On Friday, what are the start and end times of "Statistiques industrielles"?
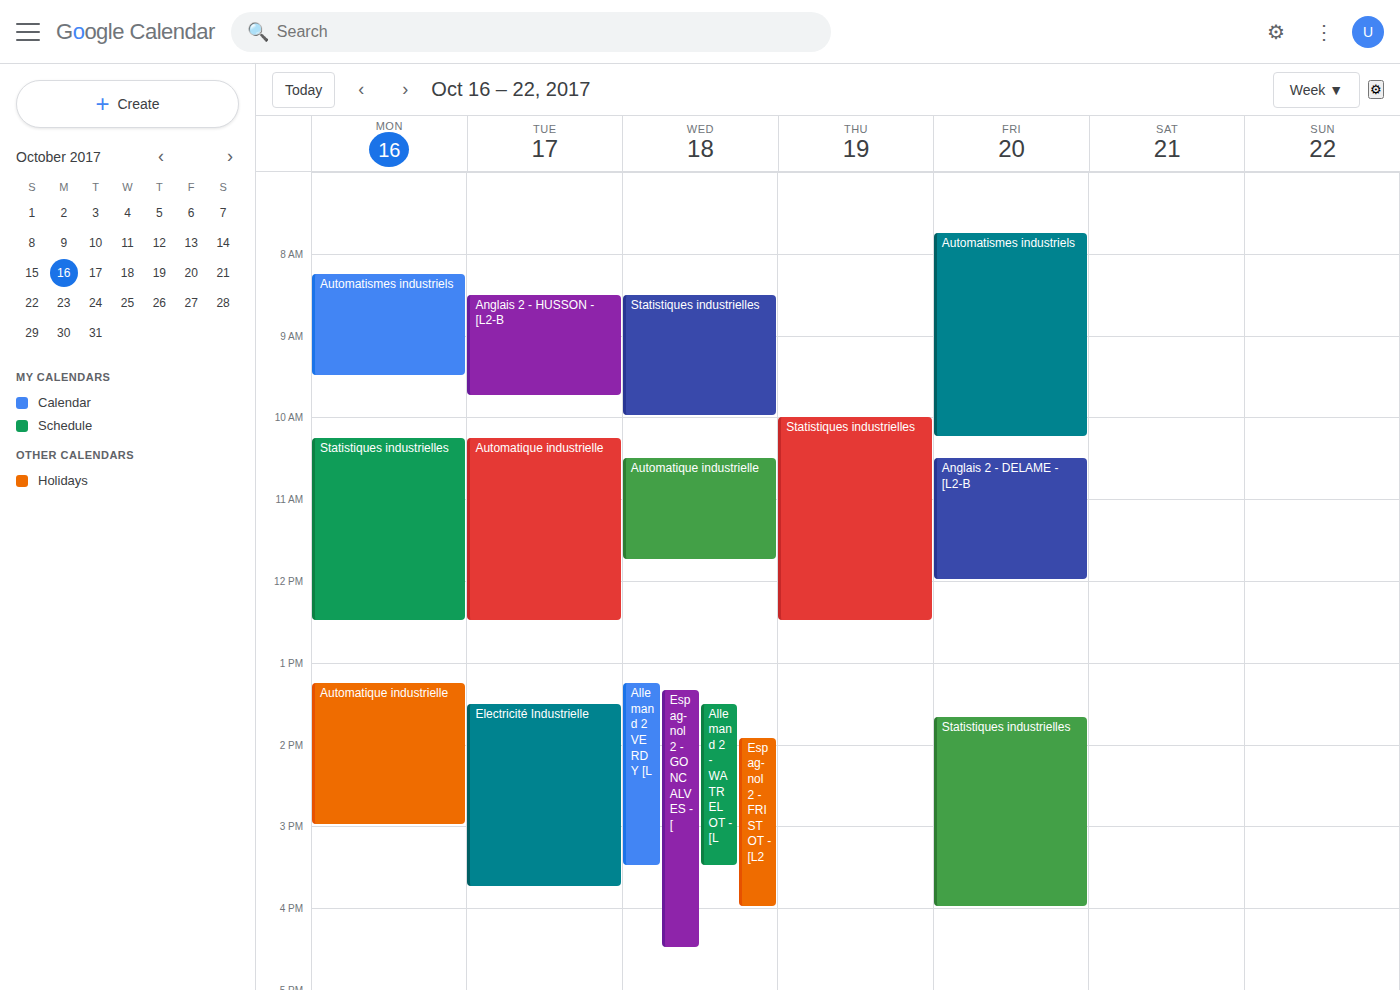
1:40 PM to 4:00 PM